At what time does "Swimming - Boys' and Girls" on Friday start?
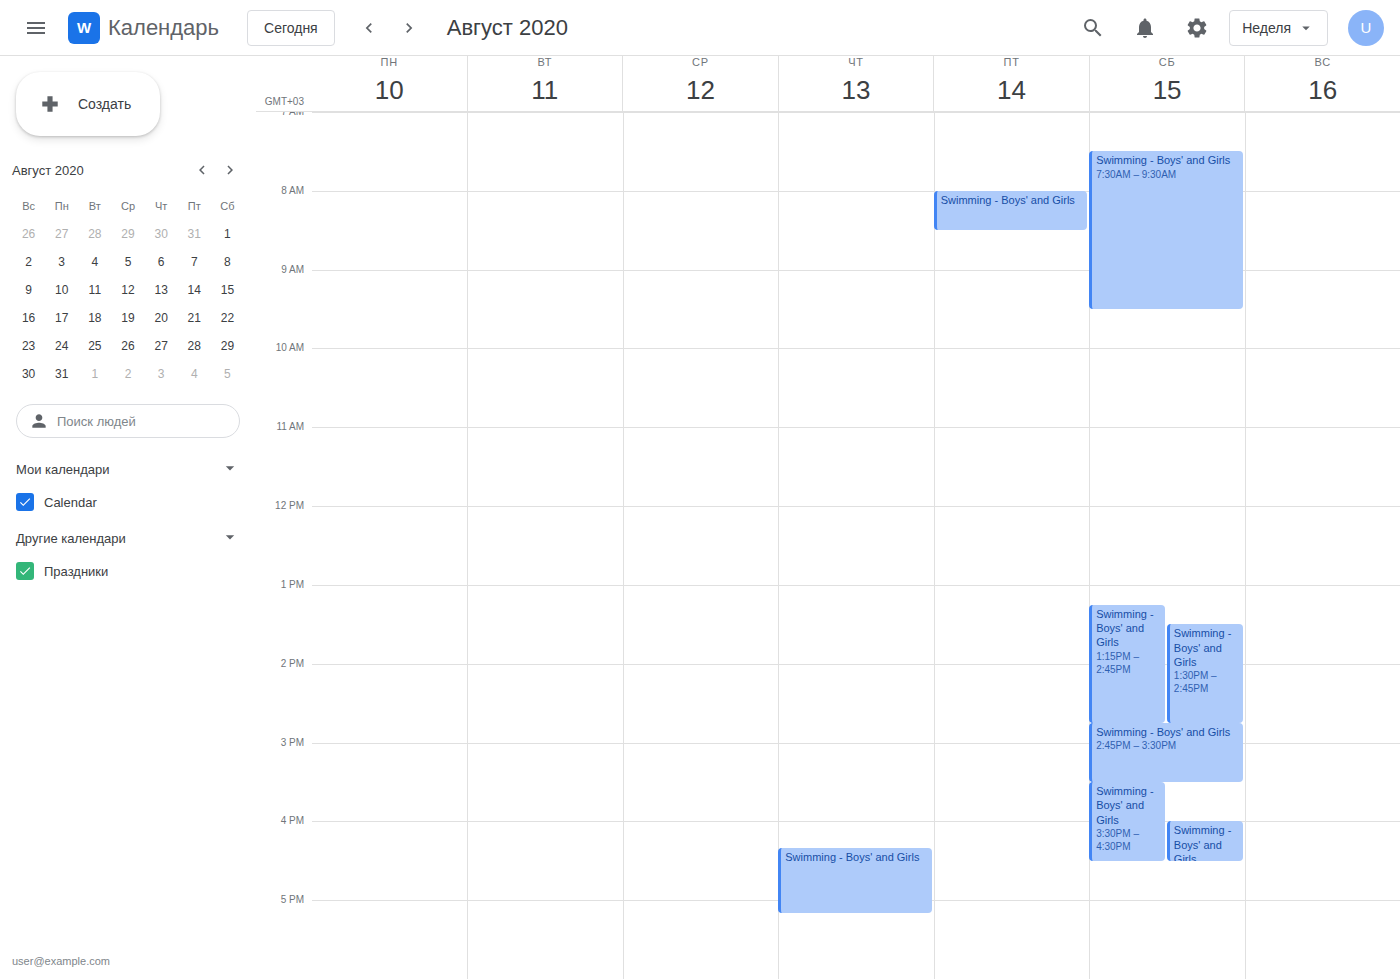
8:00 AM